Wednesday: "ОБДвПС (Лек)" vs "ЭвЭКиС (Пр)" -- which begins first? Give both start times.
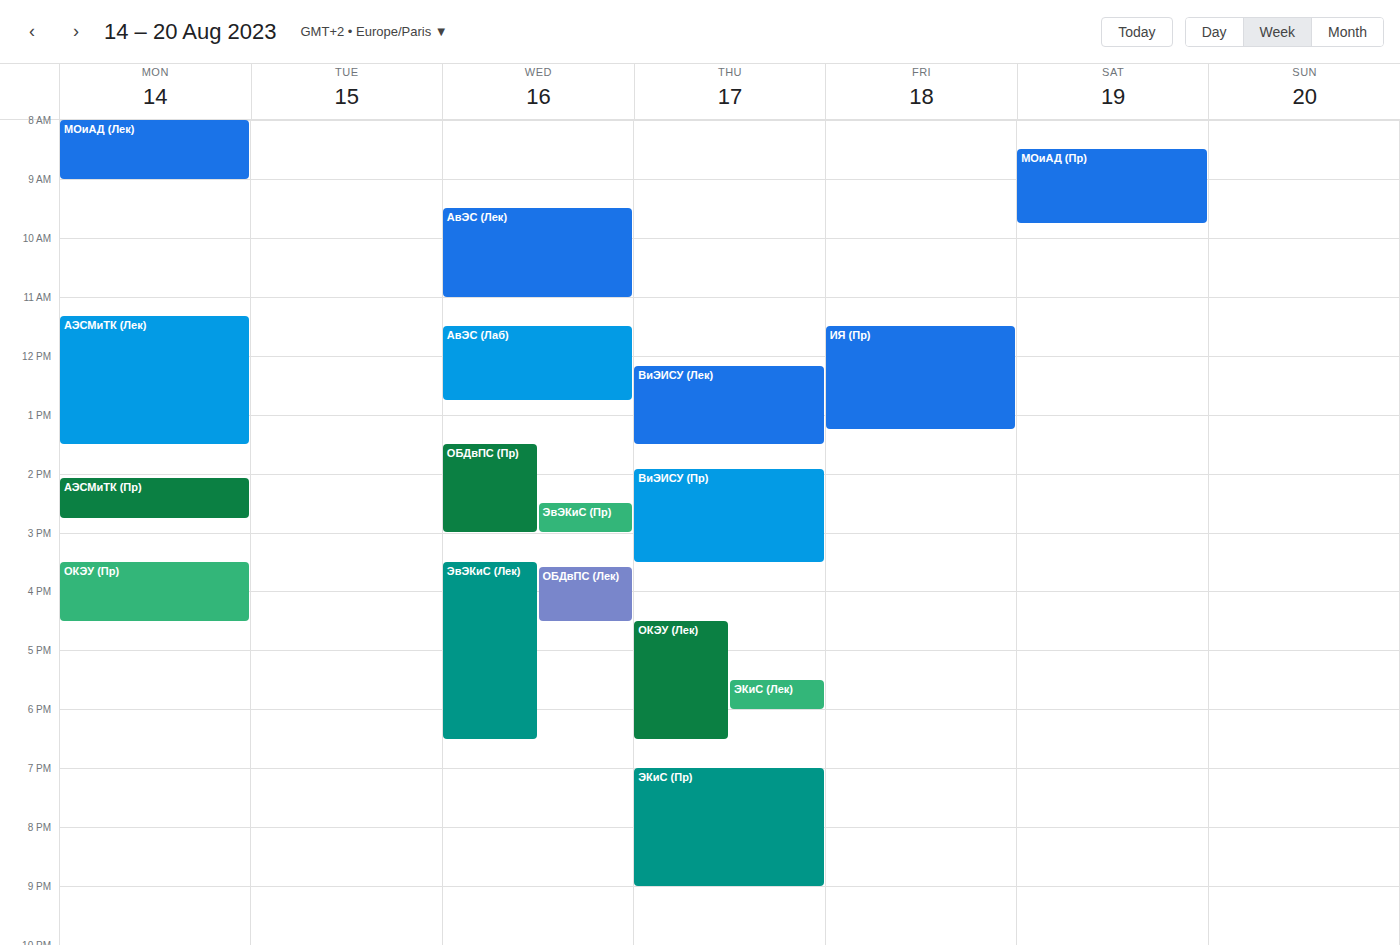
"ЭвЭКиС (Пр)" 2:30 PM; "ОБДвПС (Лек)" 3:35 PM.